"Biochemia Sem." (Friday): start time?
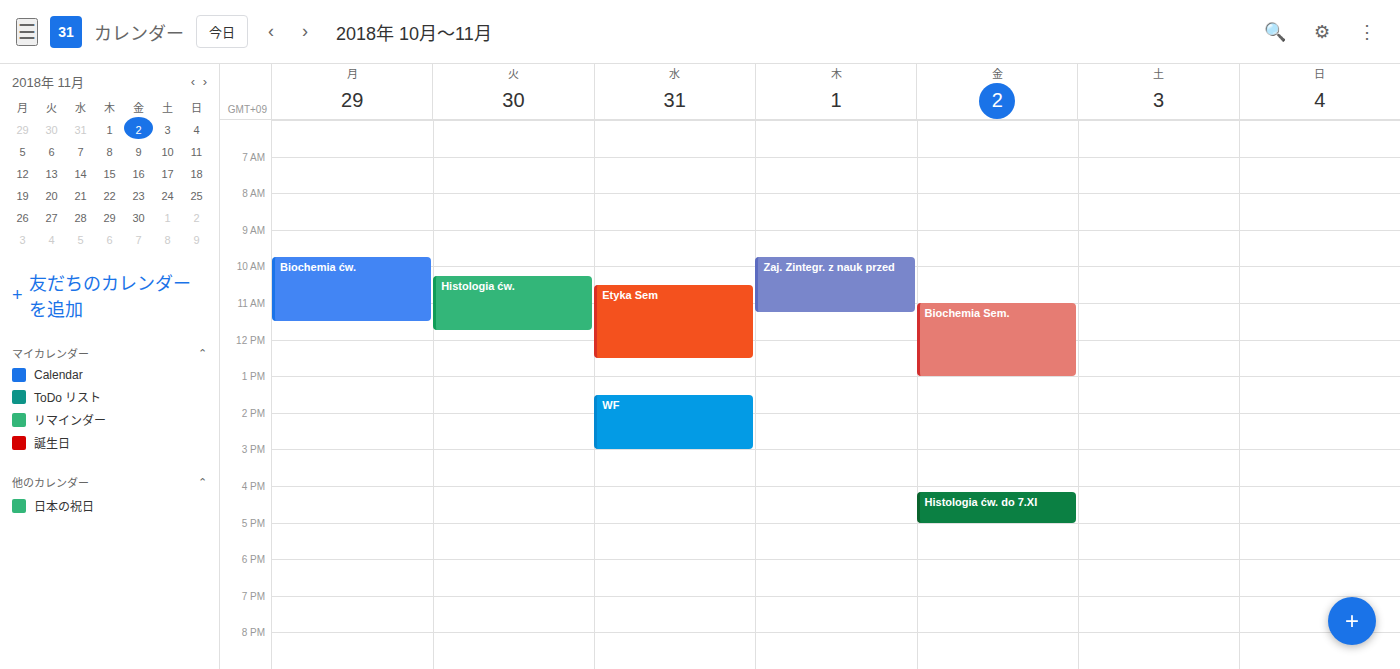
11:00 AM